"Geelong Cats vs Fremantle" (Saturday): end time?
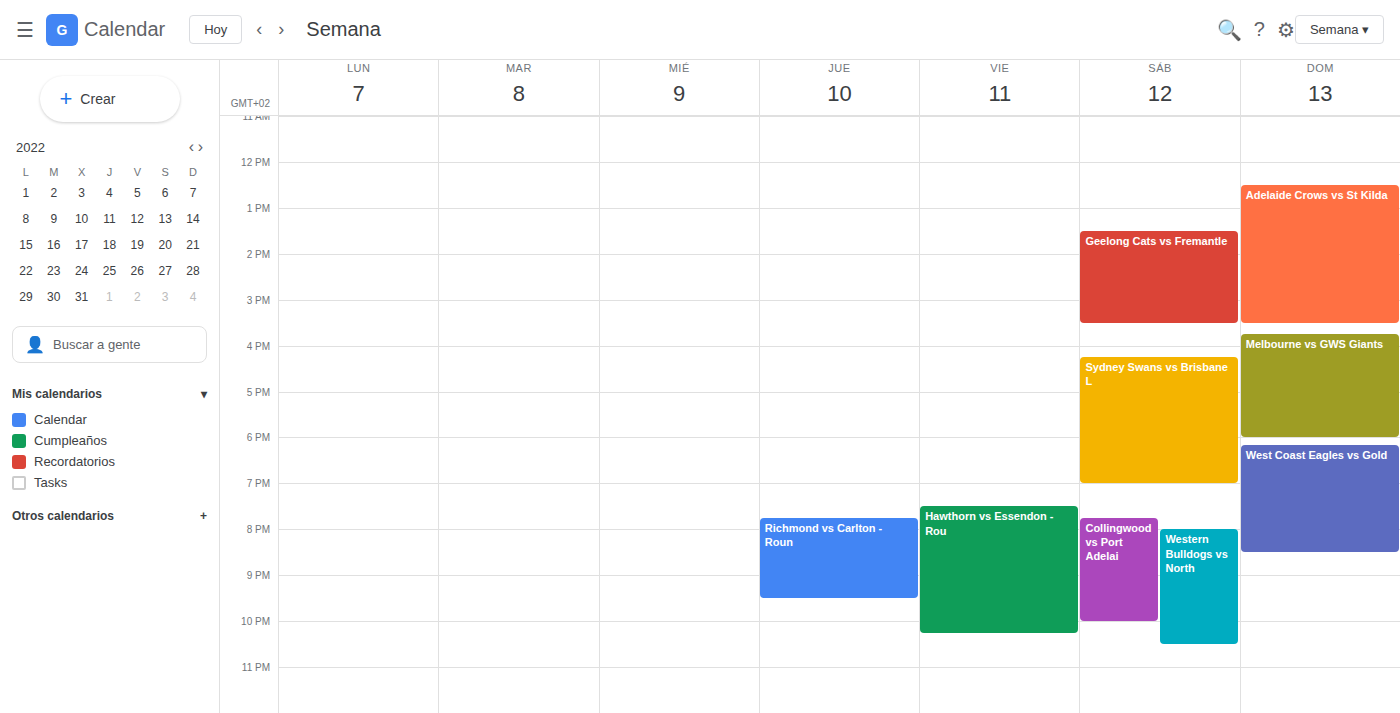
3:30 PM